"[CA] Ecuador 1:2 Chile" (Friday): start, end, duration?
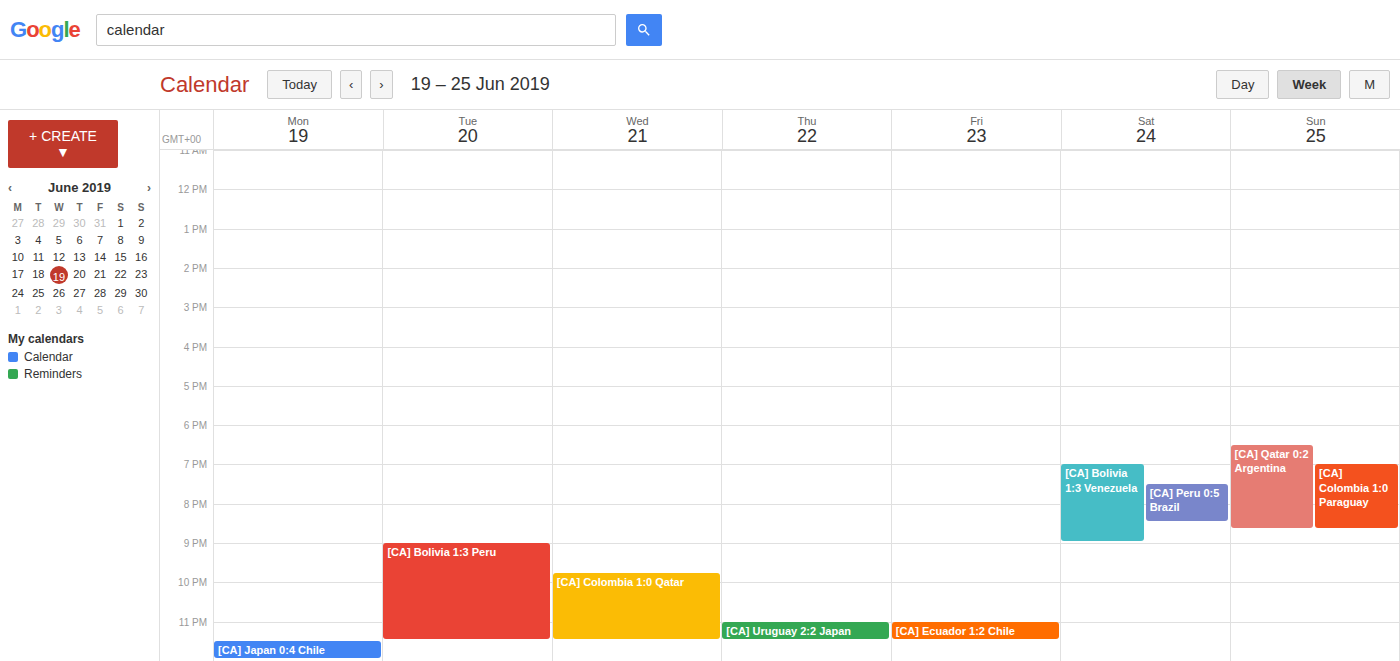
11:00 PM to 11:30 PM, 30 minutes